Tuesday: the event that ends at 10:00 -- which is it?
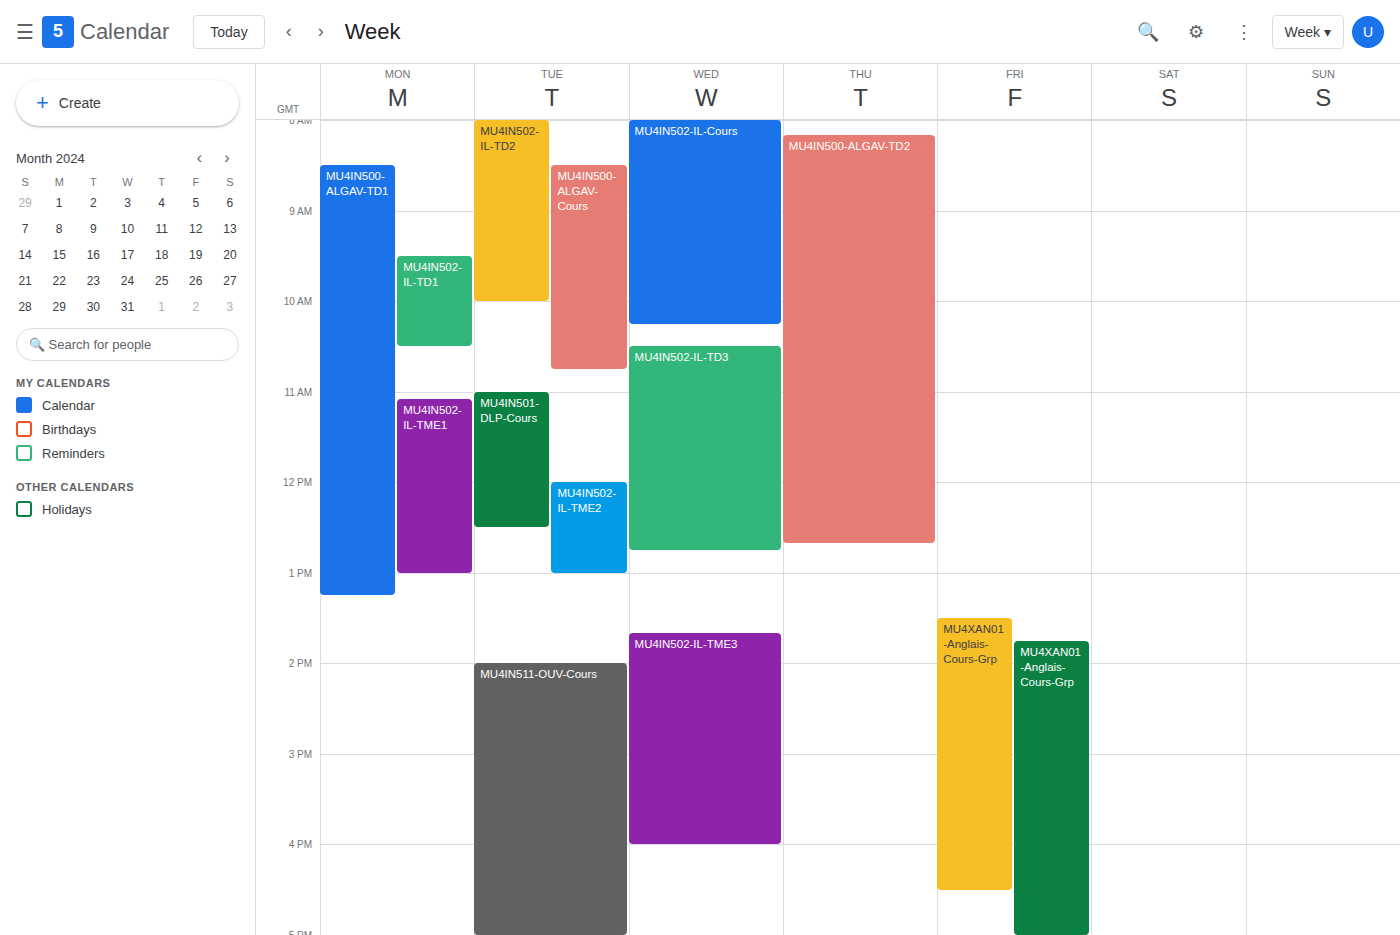
"MU4IN502-IL-TD2"